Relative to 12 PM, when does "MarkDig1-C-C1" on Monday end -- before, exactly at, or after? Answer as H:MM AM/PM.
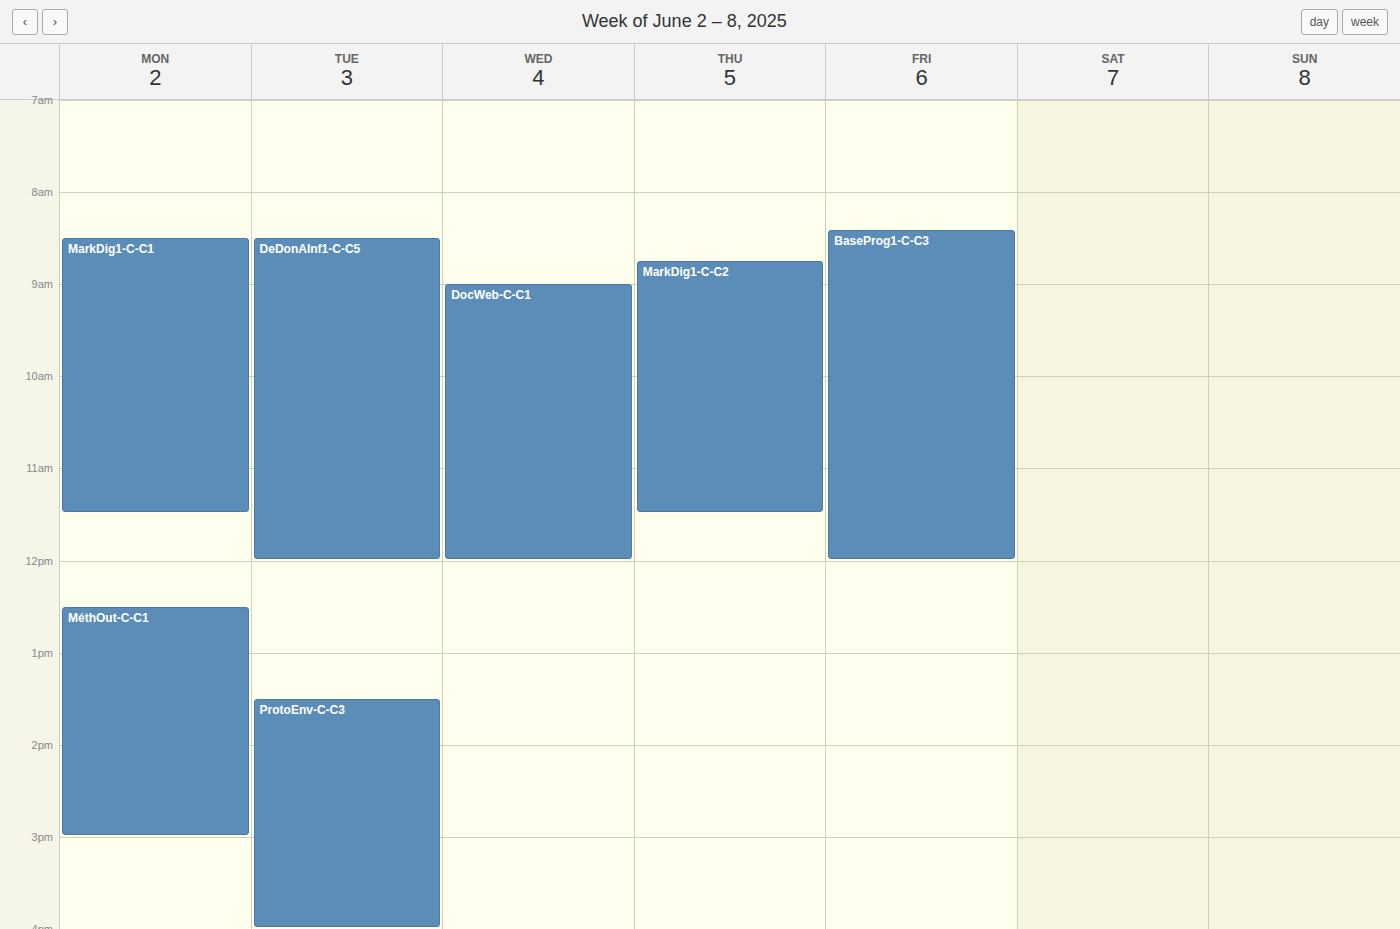
11:30 AM -- before 12 PM, 30 minutes above the 12 PM line.